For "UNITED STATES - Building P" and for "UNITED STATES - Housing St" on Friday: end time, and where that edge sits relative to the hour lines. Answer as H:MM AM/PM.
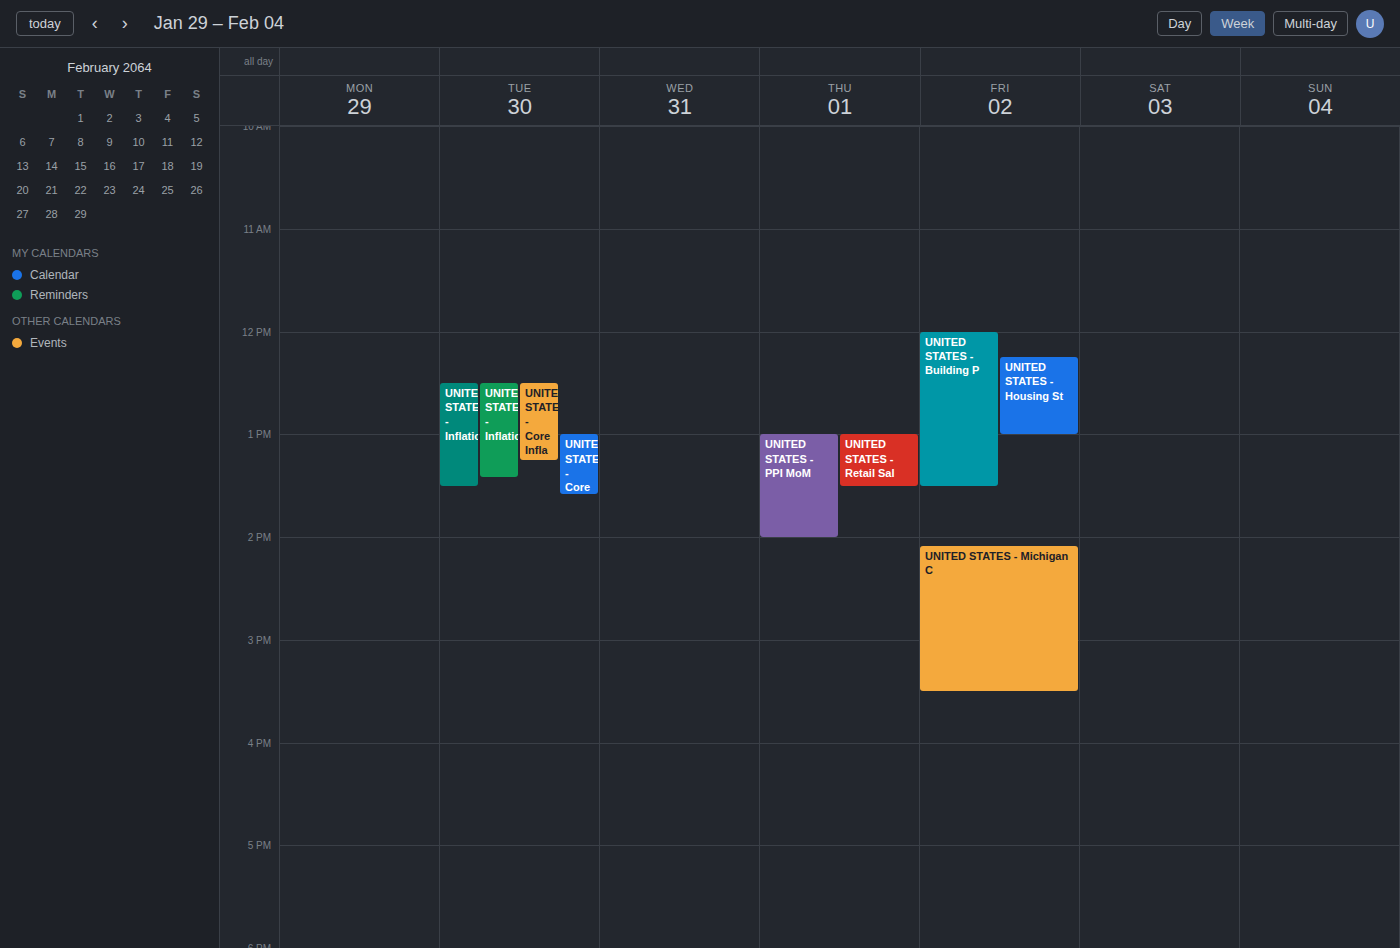
"UNITED STATES - Building P": 1:30 PM, halfway between the 1 PM and 2 PM lines. "UNITED STATES - Housing St": 1:00 PM, exactly on the 1 PM line.